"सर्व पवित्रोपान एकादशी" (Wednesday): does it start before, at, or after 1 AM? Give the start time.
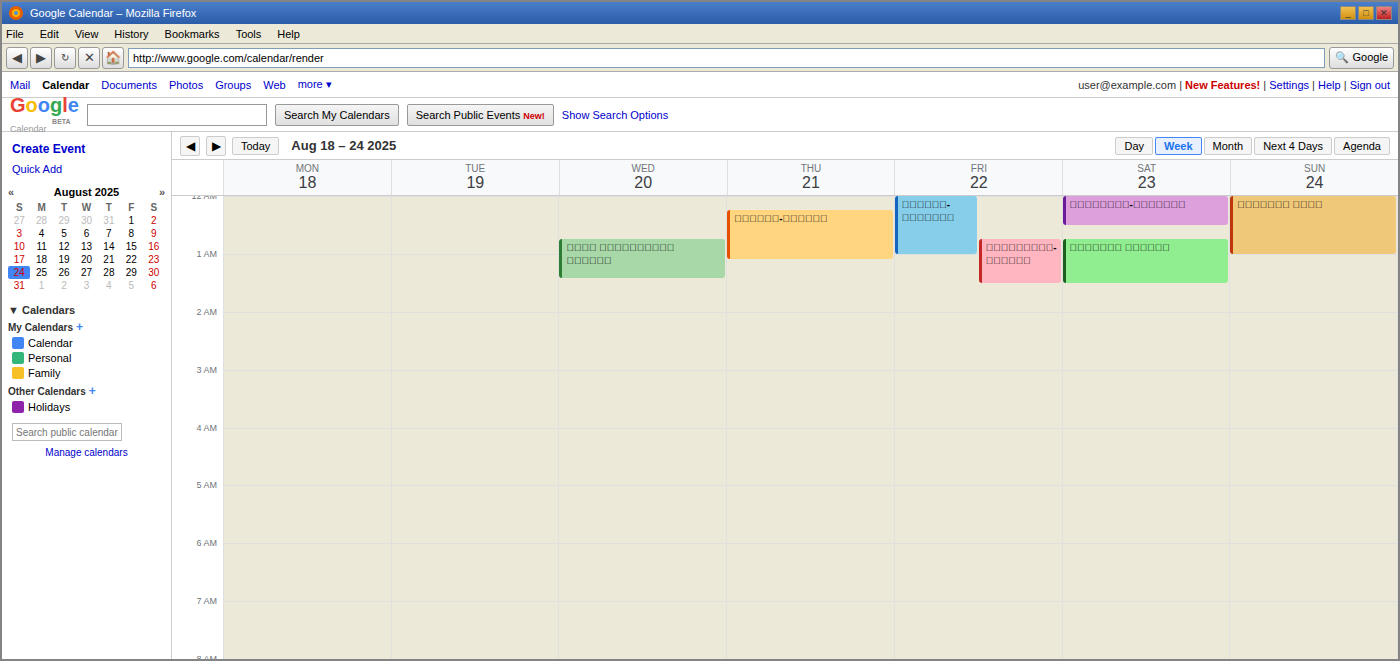
12:45 AM -- before 1 AM, 15 minutes above the 1 AM line.